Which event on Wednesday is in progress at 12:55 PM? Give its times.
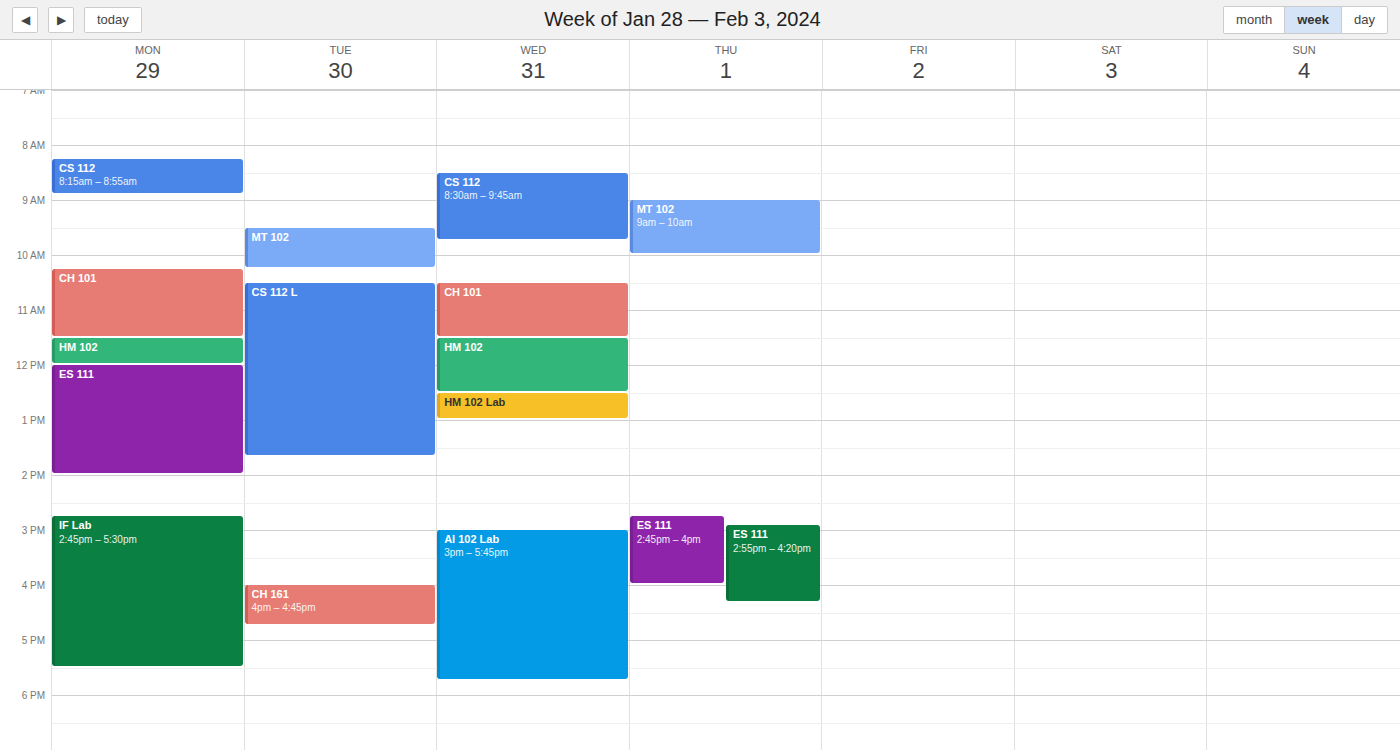
"HM 102 Lab", 12:30 PM to 1:00 PM